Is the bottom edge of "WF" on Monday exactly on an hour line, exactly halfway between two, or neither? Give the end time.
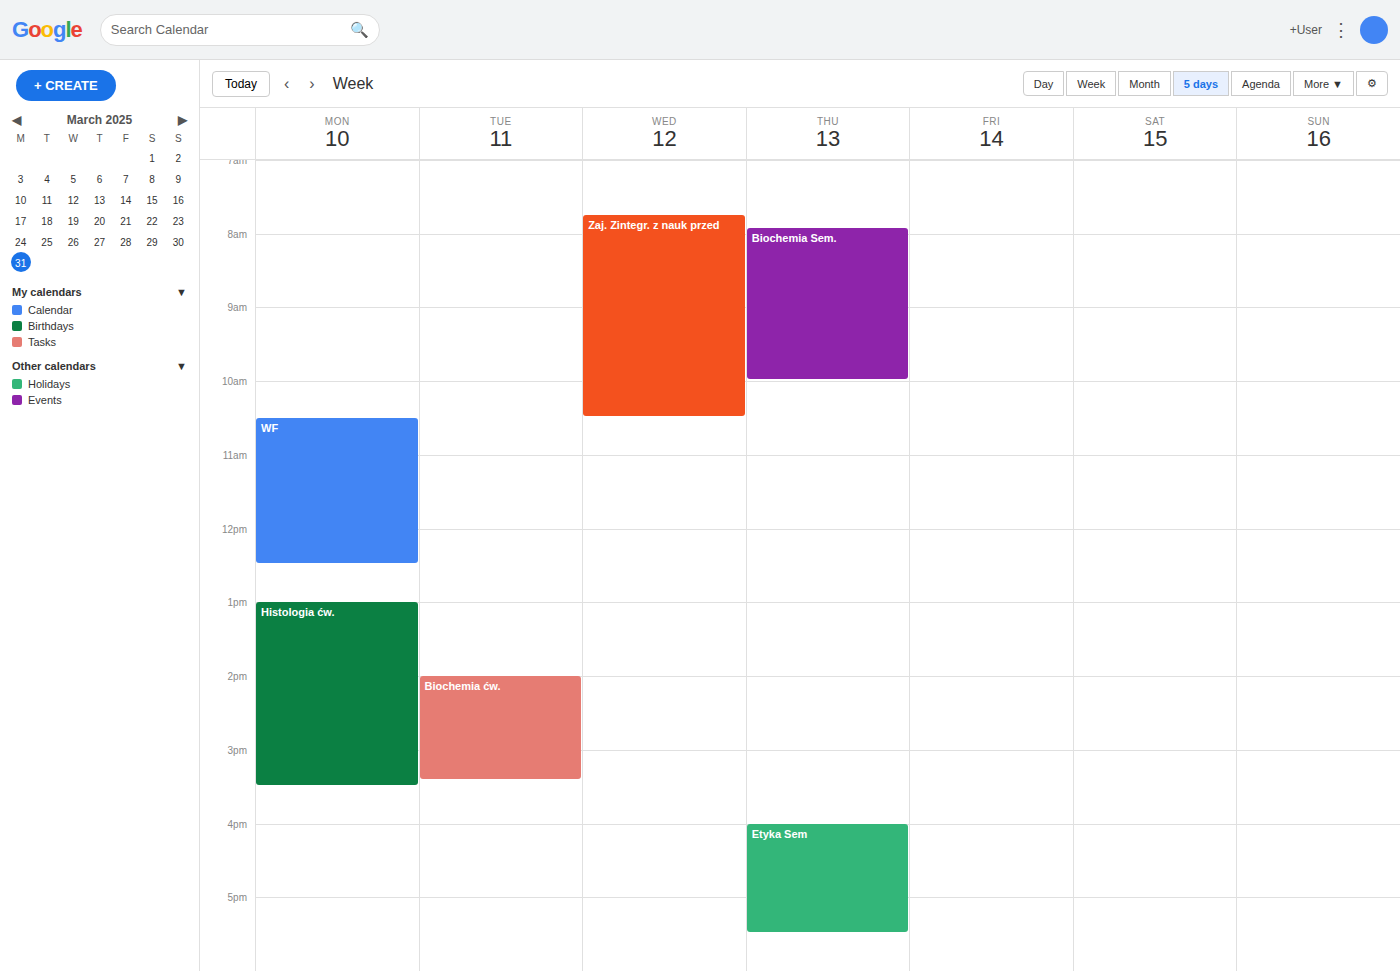
12:30 PM -- halfway between the 12 PM and 1 PM lines.